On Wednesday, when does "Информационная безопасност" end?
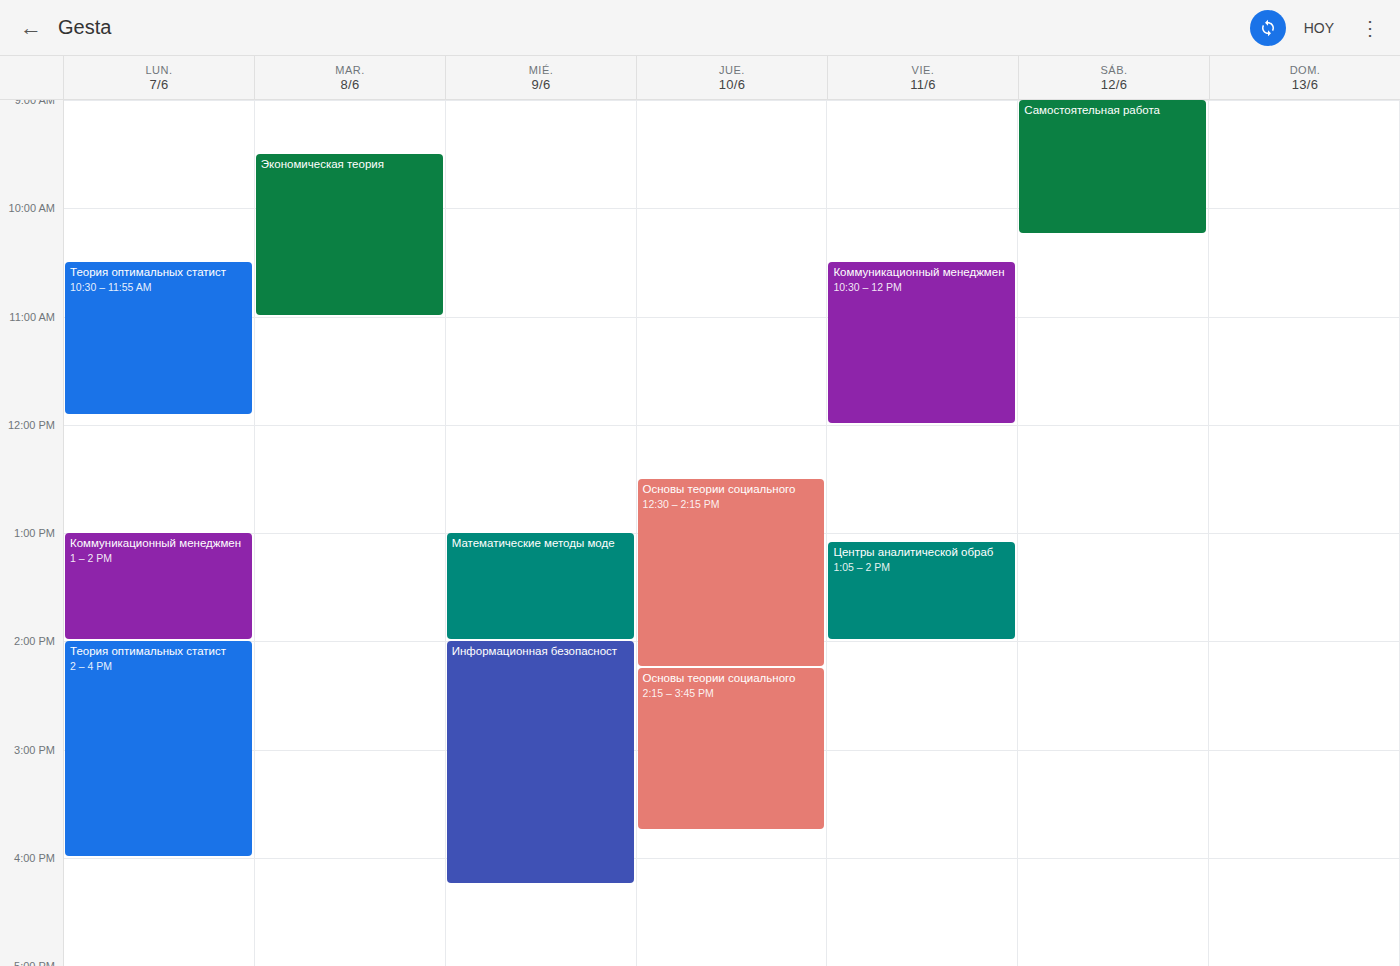
4:15 PM